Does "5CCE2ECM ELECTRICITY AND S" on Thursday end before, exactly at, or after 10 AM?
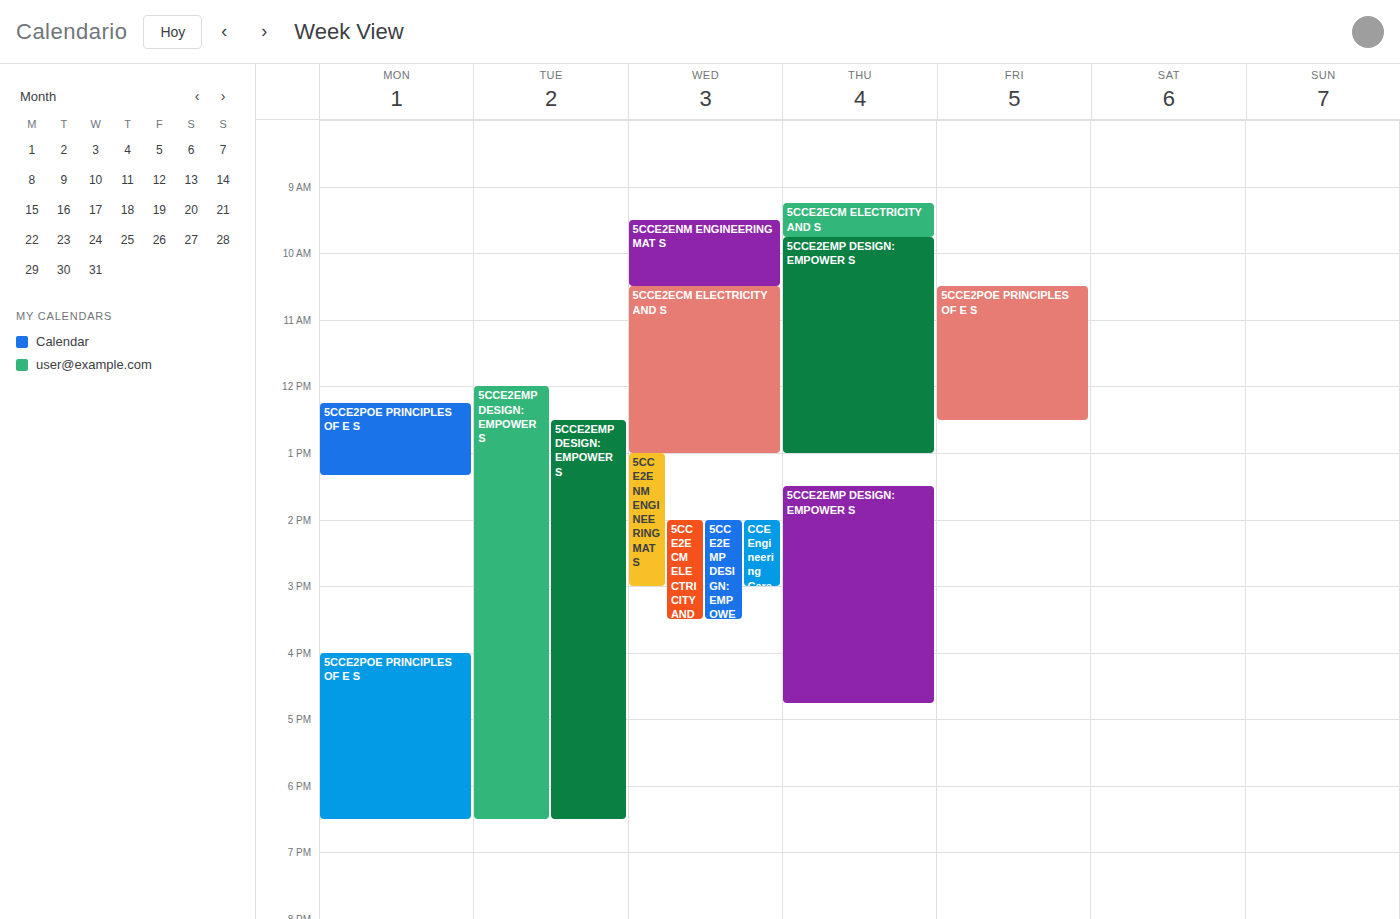
9:45 AM -- before 10 AM, 15 minutes above the 10 AM line.